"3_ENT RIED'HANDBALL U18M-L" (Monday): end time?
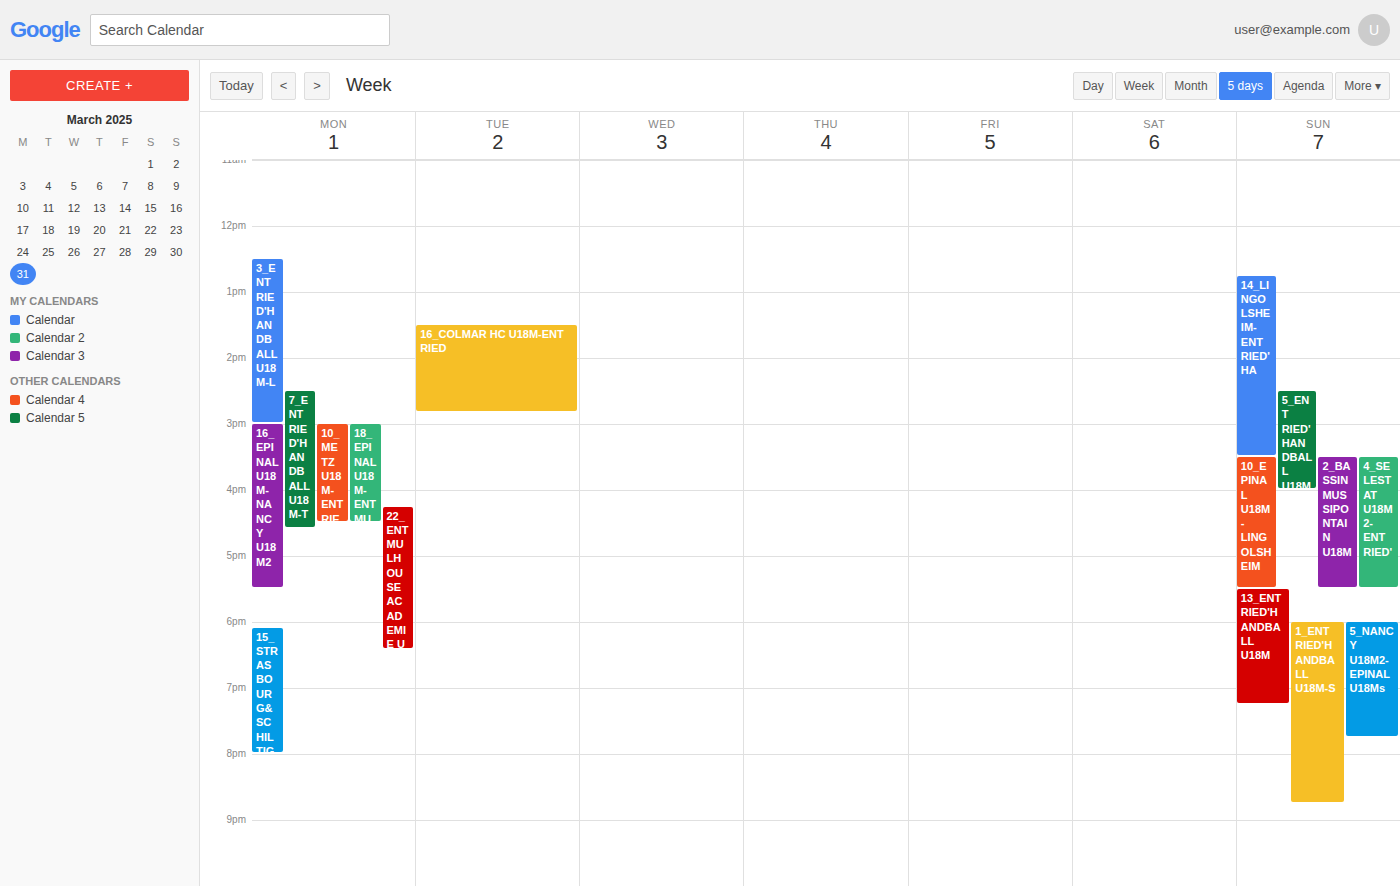
3:00 PM